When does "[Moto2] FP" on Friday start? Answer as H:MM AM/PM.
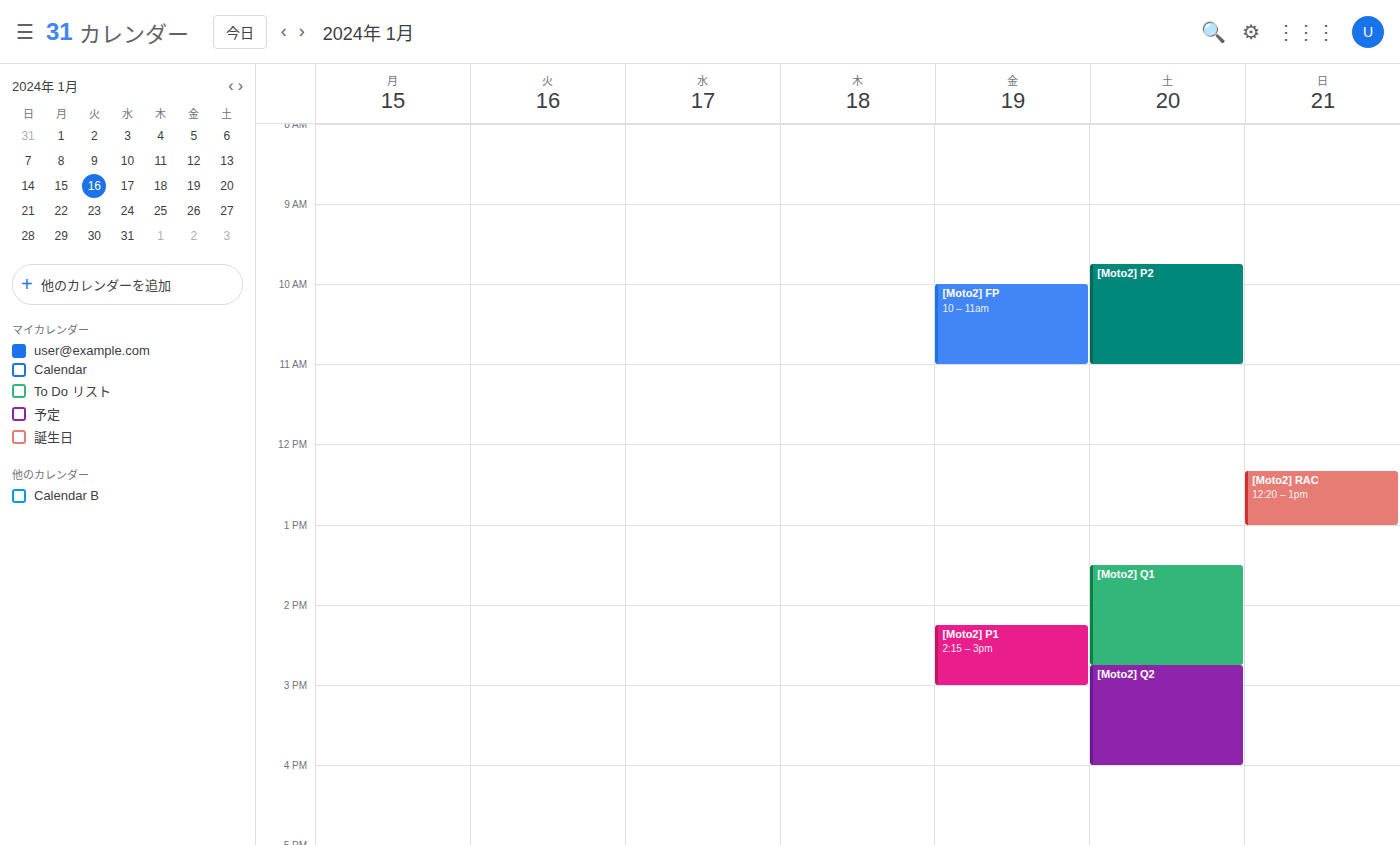
10:00 AM